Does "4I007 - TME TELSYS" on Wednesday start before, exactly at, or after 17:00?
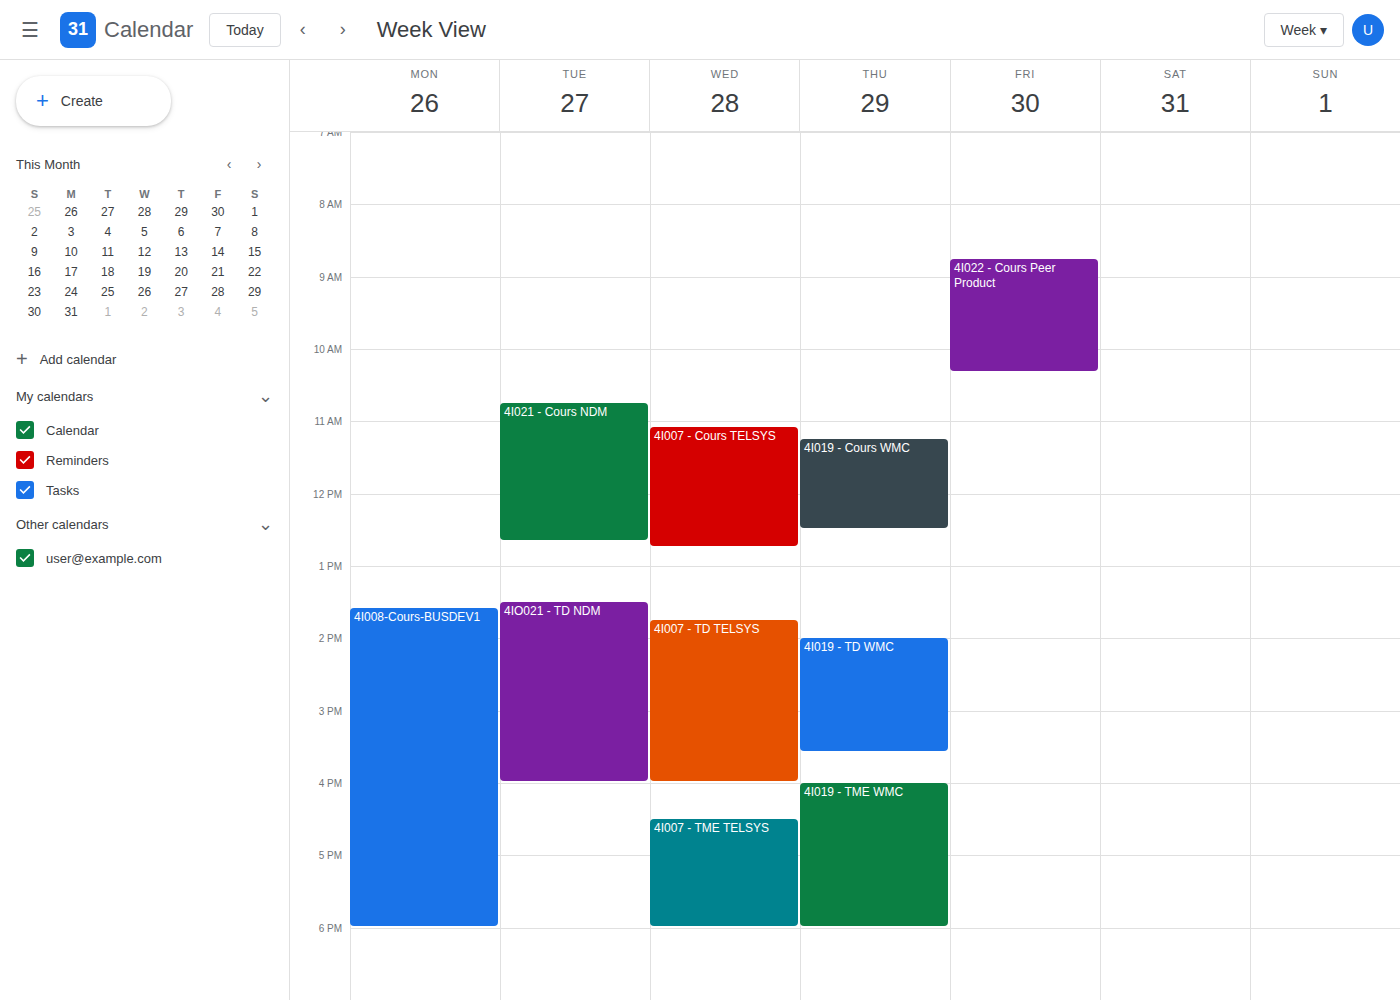
16:30 -- before 17:00, 30 minutes above the 17:00 line.